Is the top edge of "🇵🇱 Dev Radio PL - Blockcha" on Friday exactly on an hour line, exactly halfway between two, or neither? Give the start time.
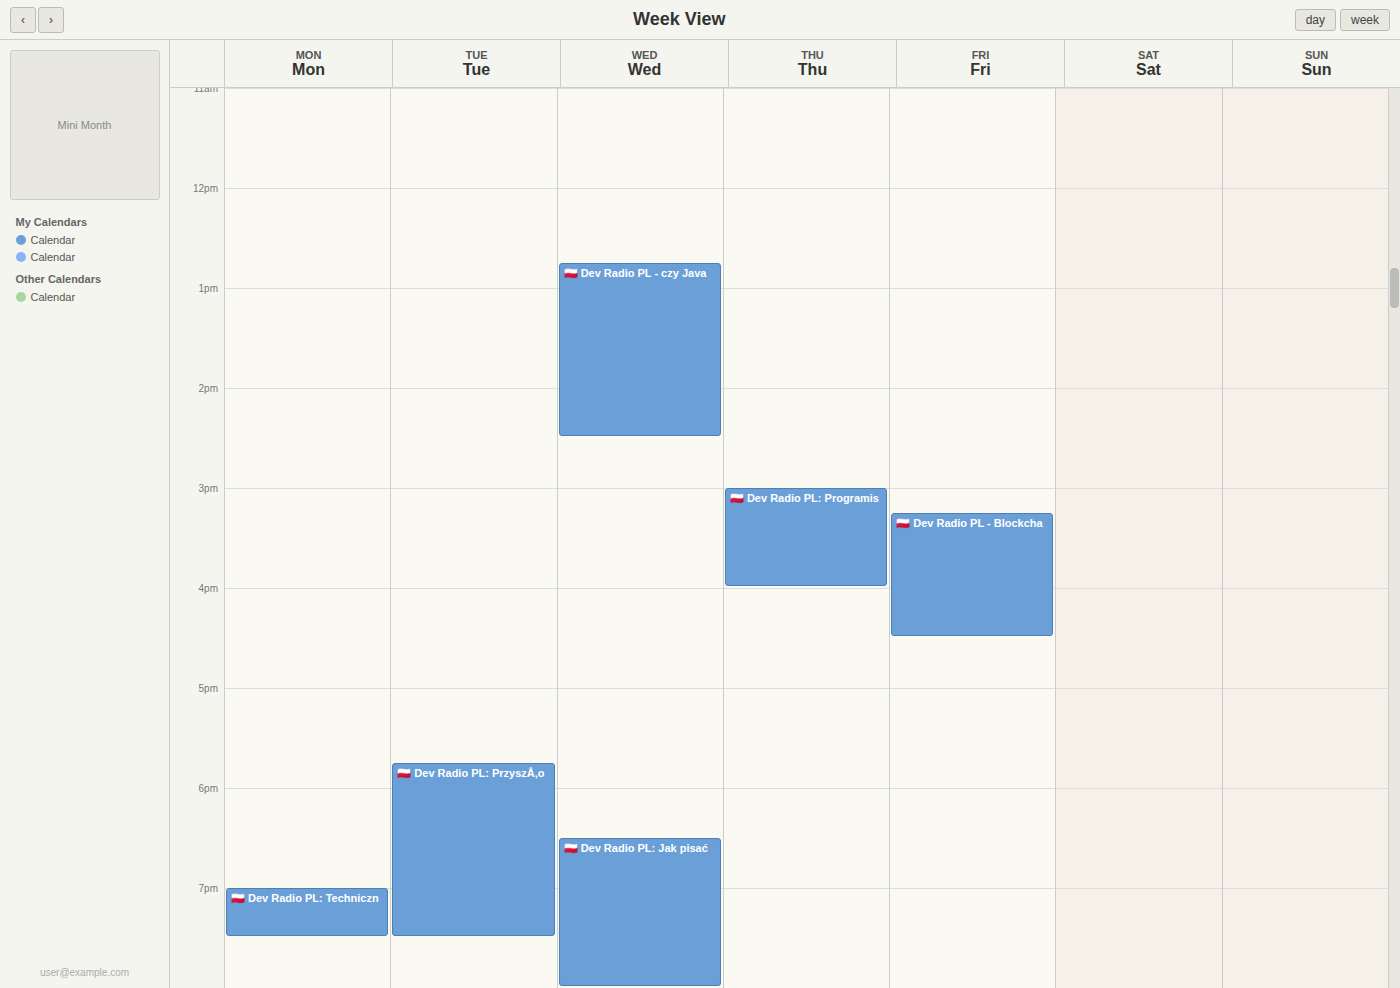
3:15 PM -- neither: a quarter of the way from the 3 PM line to the 4 PM line.